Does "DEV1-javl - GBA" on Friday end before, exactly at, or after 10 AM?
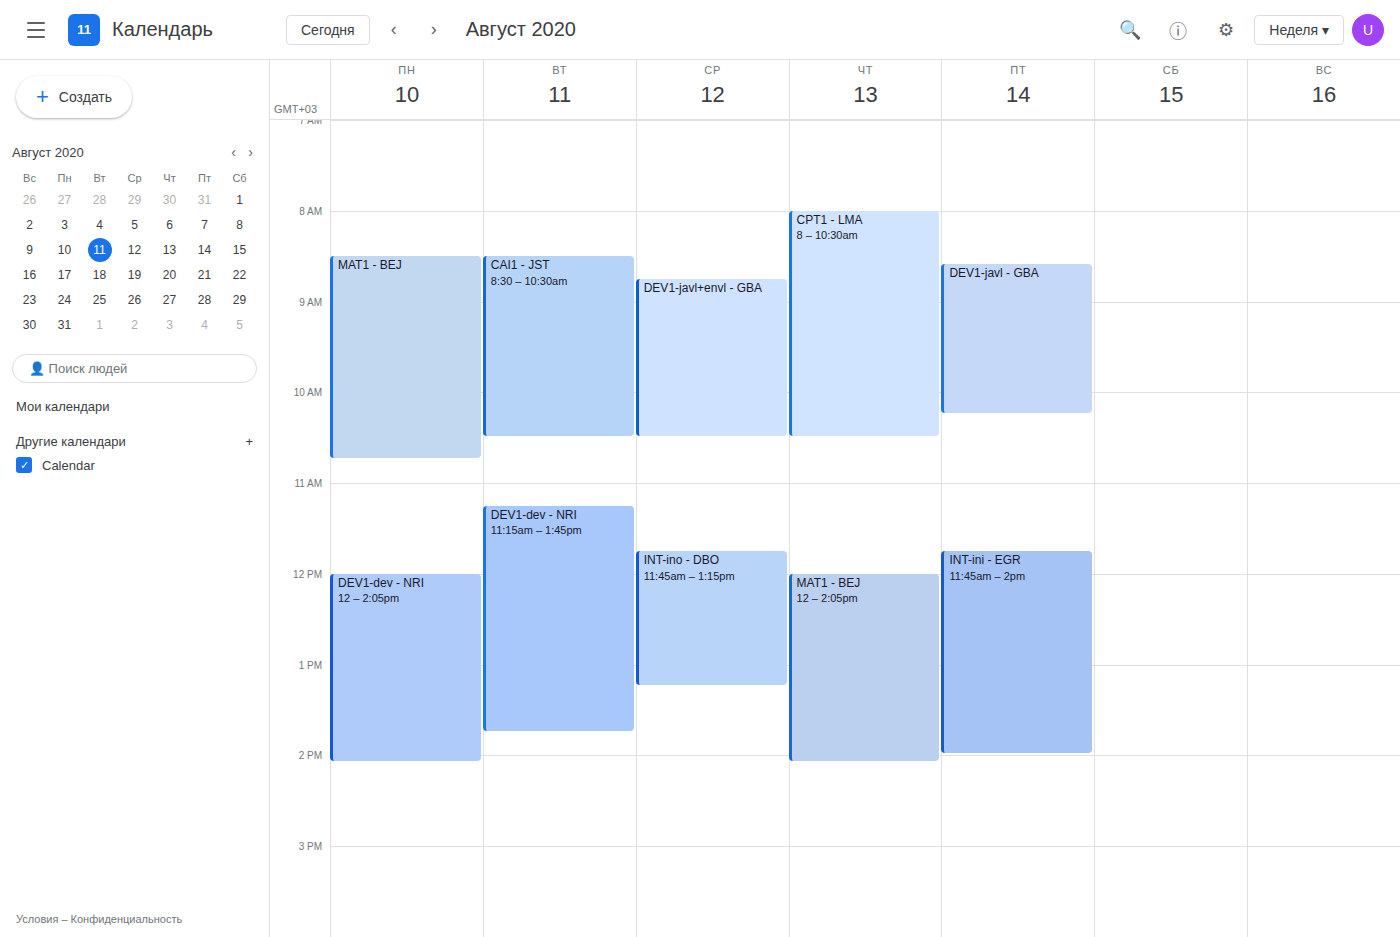
10:15 AM -- after 10 AM, 15 minutes below the 10 AM line.